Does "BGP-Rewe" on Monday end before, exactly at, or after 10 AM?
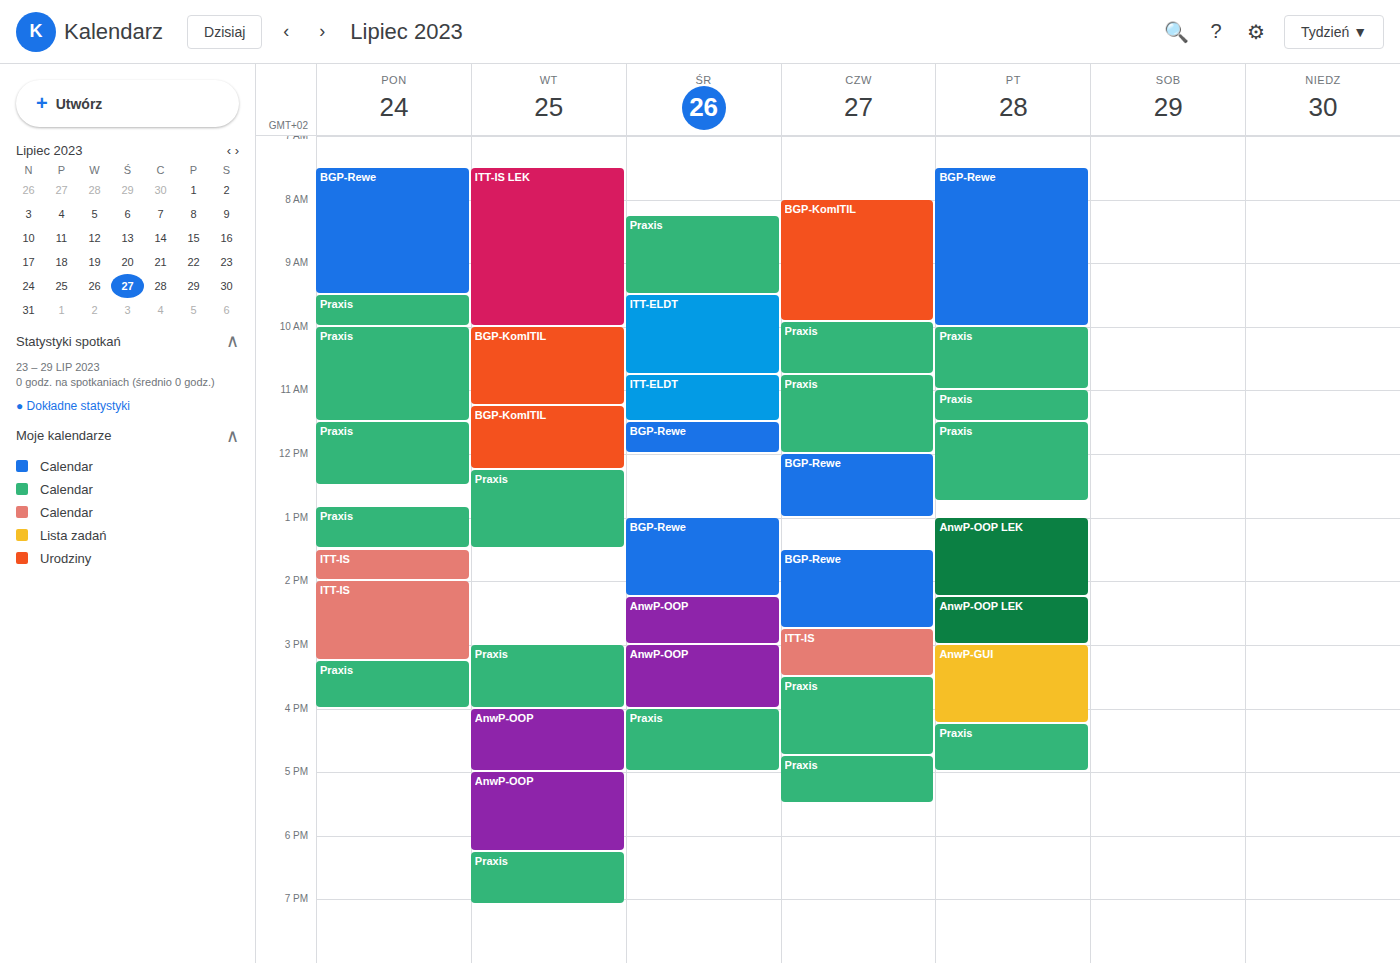
9:30 AM -- before 10 AM, 30 minutes above the 10 AM line.